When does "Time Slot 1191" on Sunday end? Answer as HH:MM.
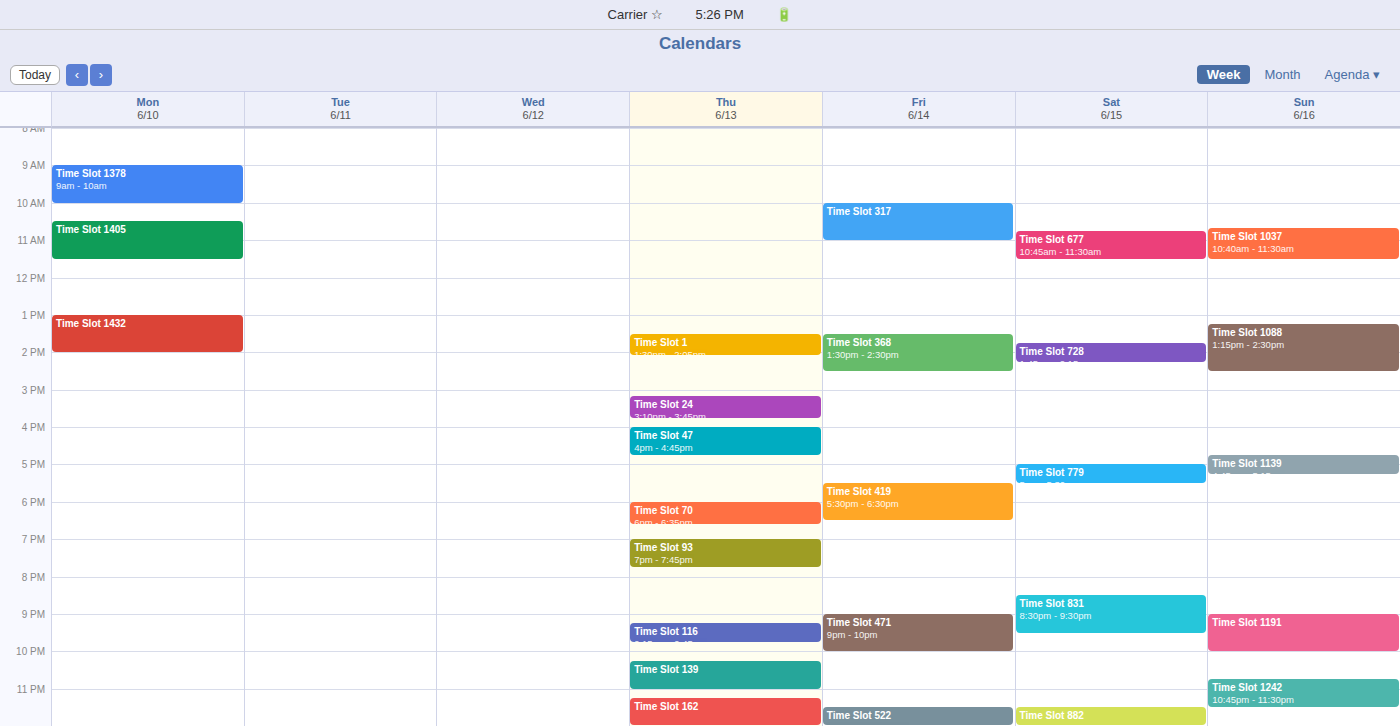
22:00